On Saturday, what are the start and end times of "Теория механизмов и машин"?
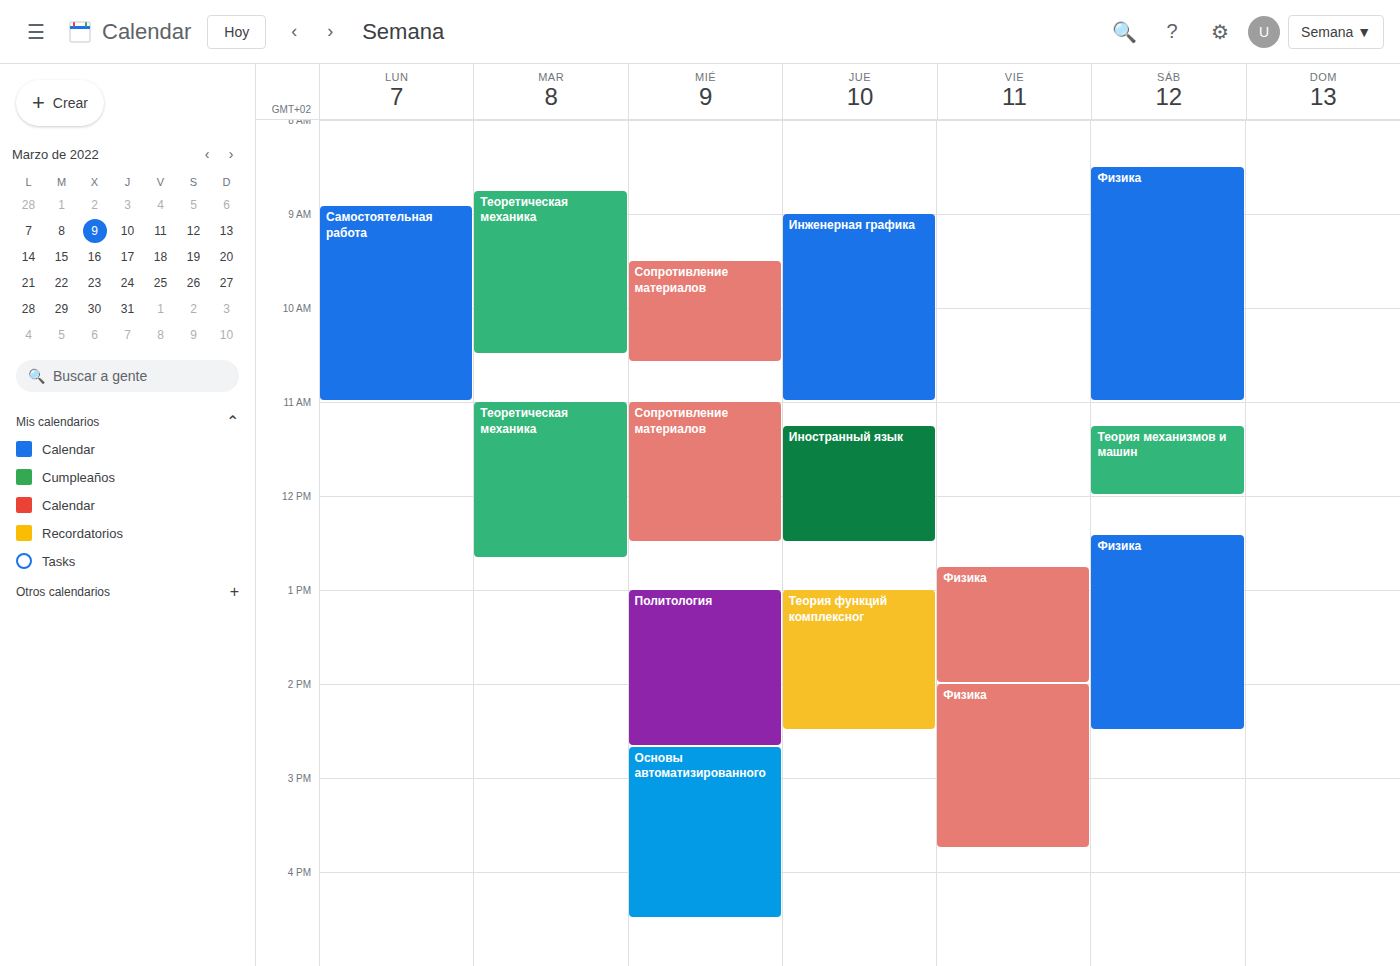
11:15 AM to 12:00 PM